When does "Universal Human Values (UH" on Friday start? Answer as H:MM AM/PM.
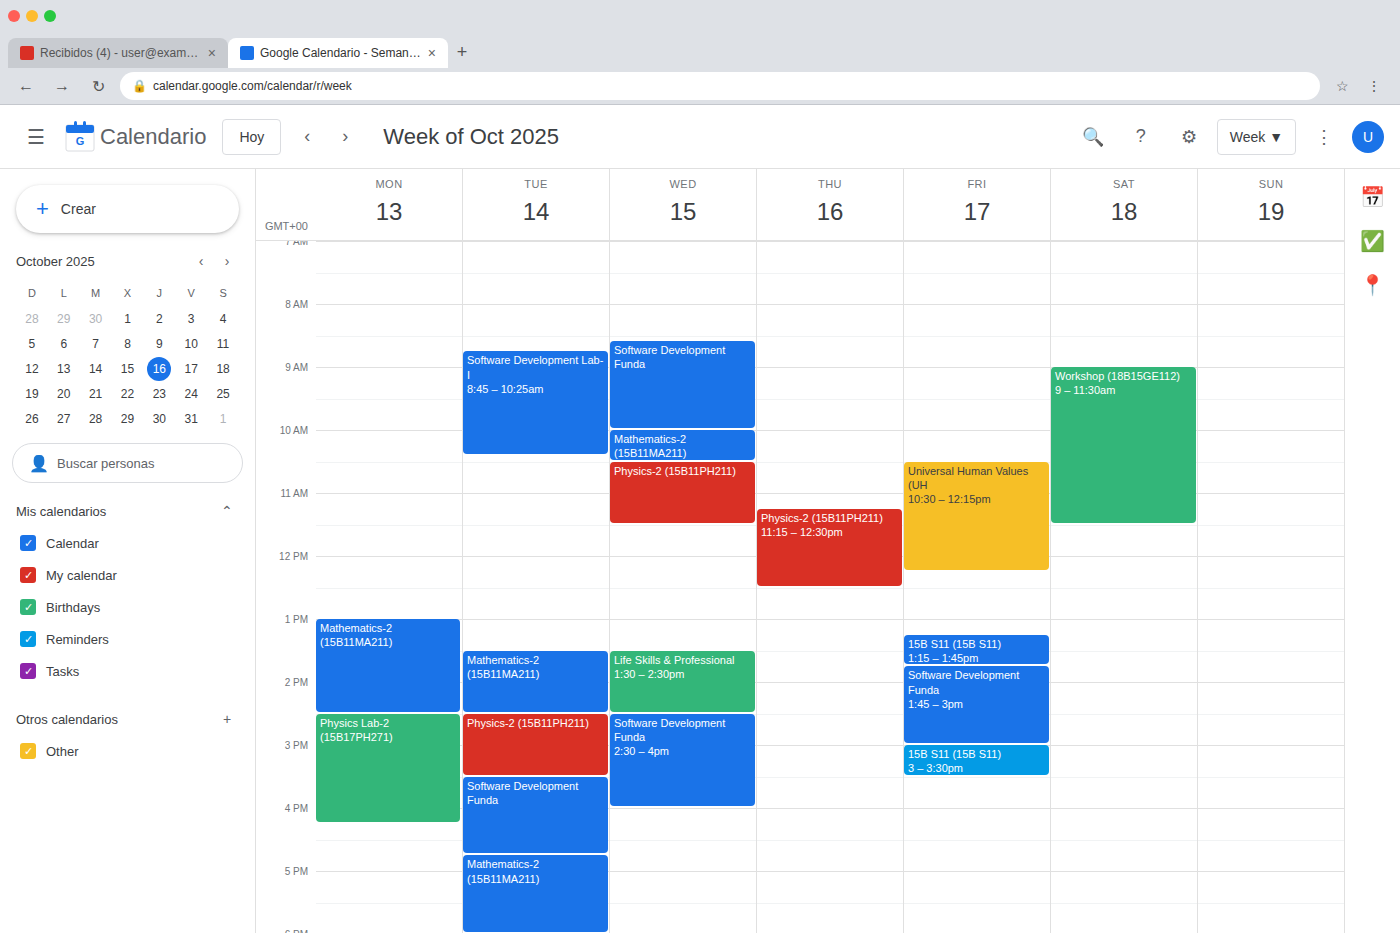
10:30 AM